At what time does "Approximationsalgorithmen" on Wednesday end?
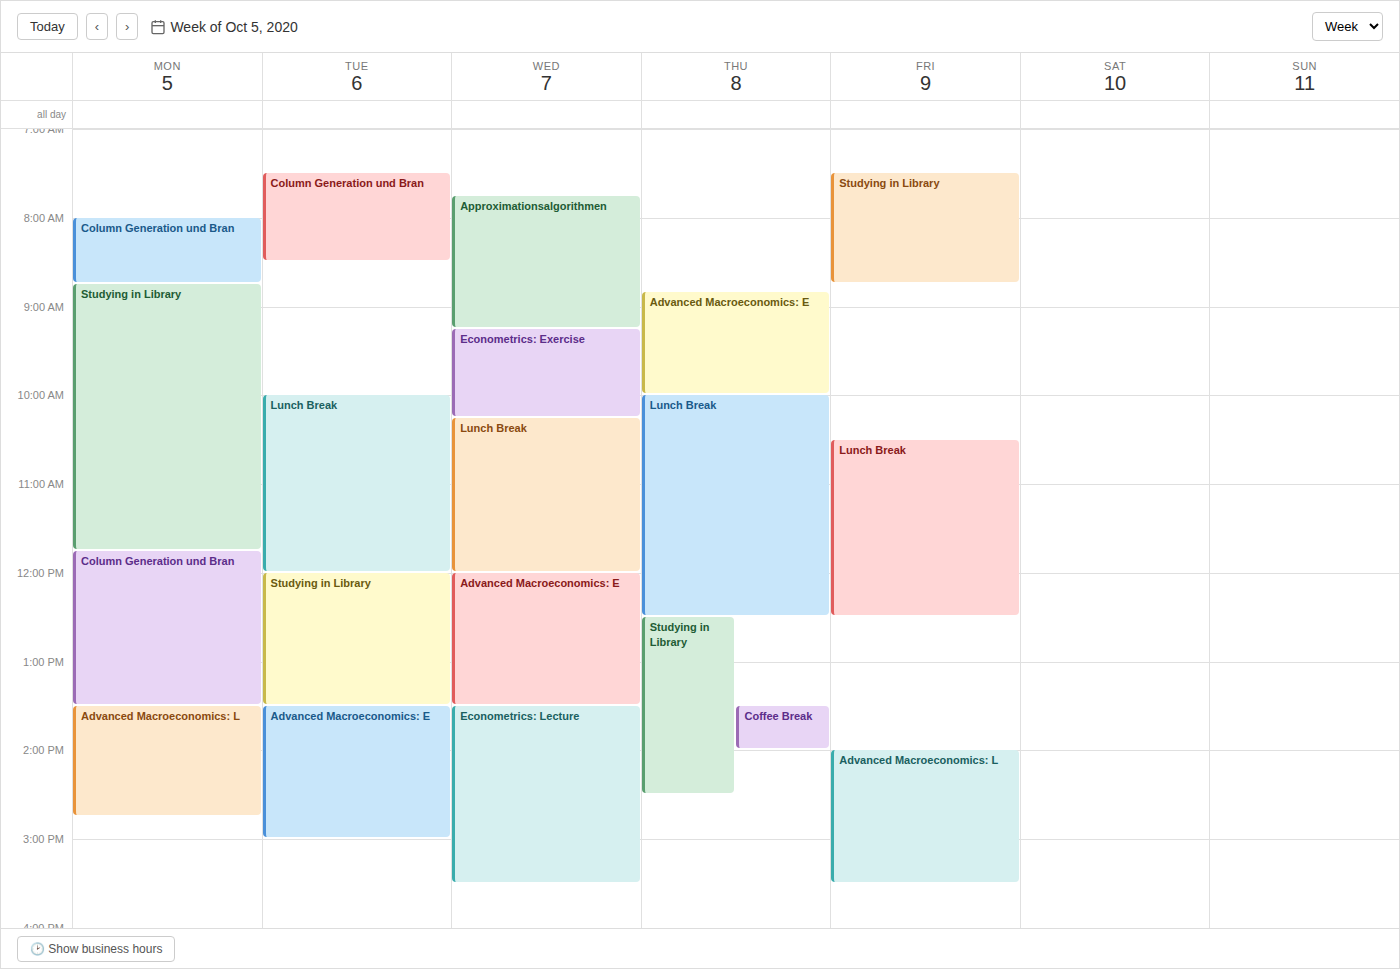
9:15 AM